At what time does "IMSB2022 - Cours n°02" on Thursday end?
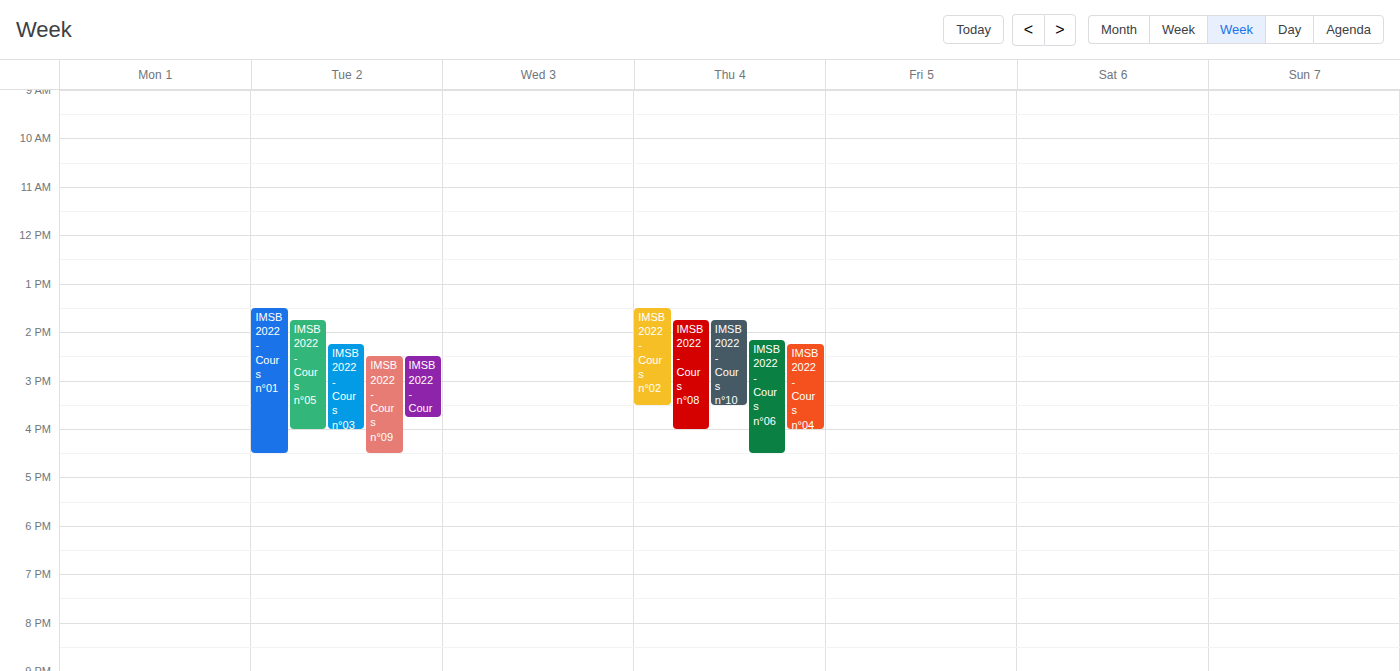
3:30 PM